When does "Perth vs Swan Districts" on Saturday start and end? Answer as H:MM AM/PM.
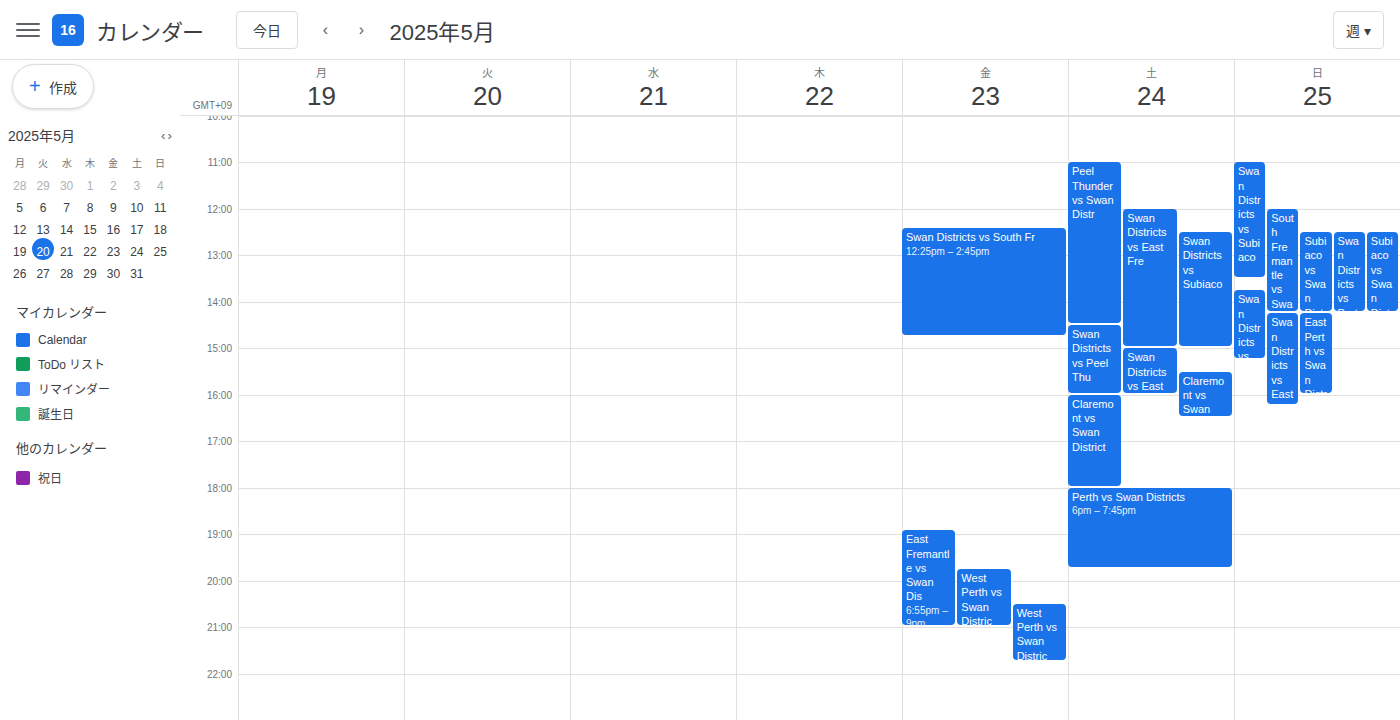
6:00 PM to 7:45 PM